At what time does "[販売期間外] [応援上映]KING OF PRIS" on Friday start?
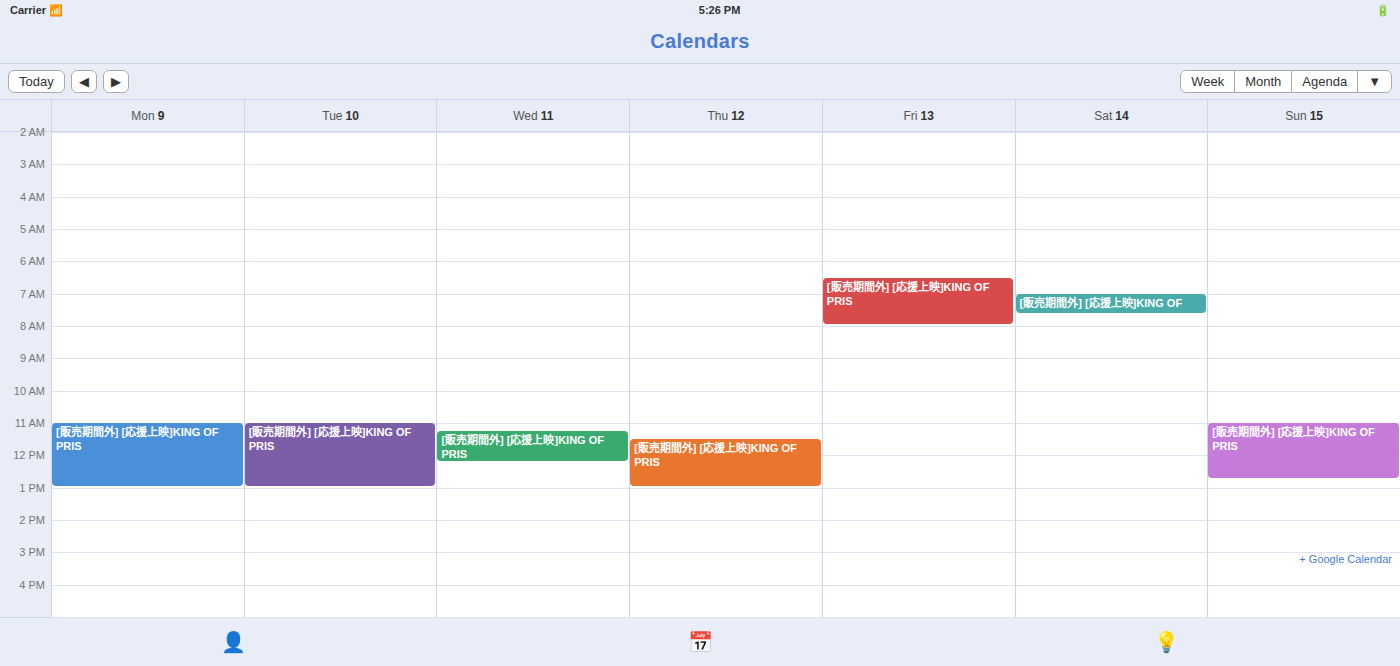
6:30 AM